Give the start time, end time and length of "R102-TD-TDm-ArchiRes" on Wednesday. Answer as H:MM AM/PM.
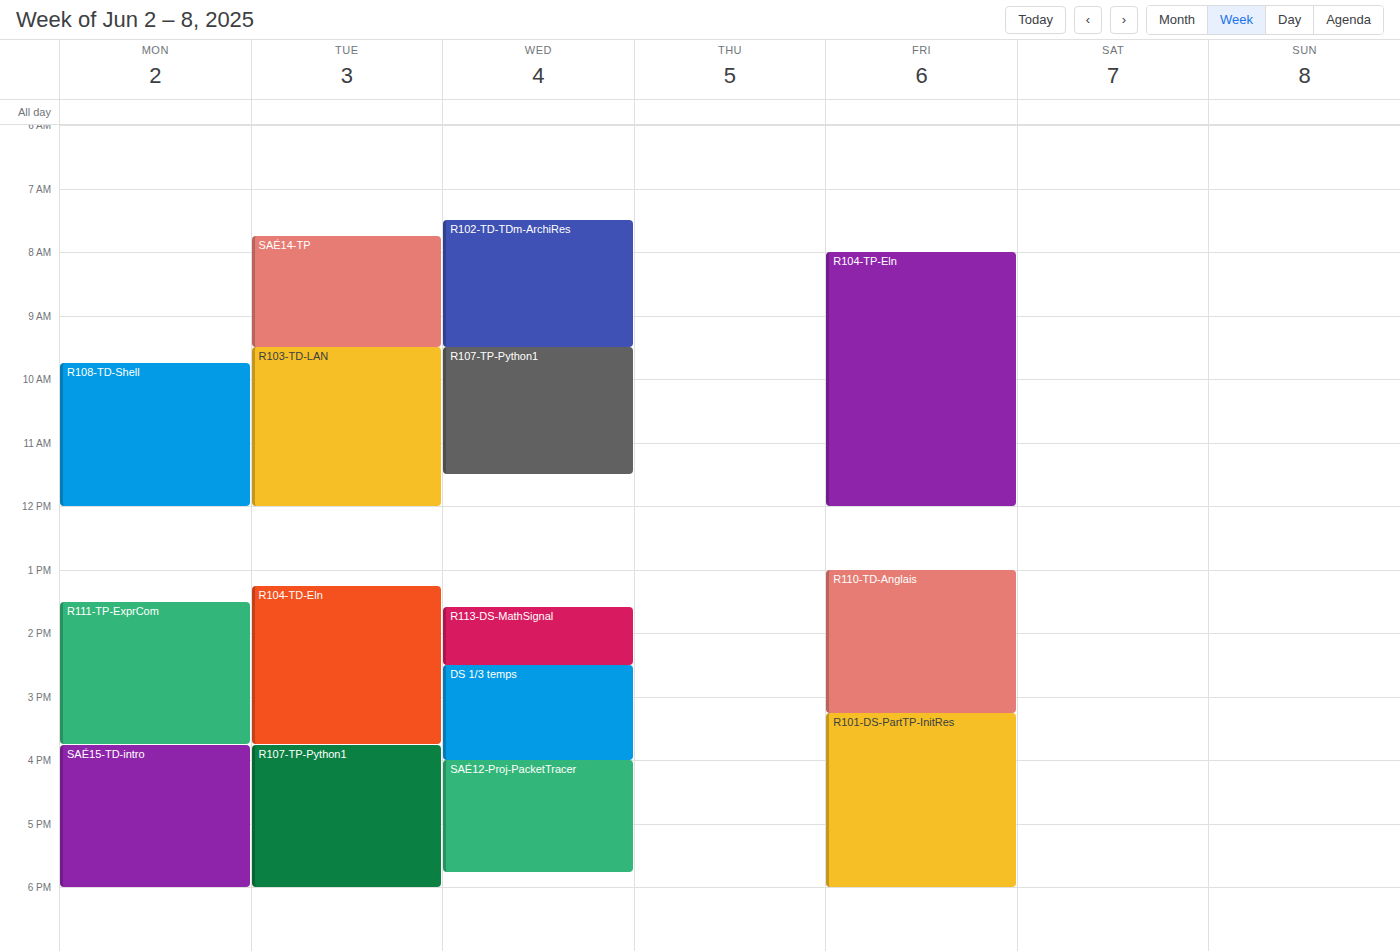
7:30 AM to 9:30 AM, 2 hours